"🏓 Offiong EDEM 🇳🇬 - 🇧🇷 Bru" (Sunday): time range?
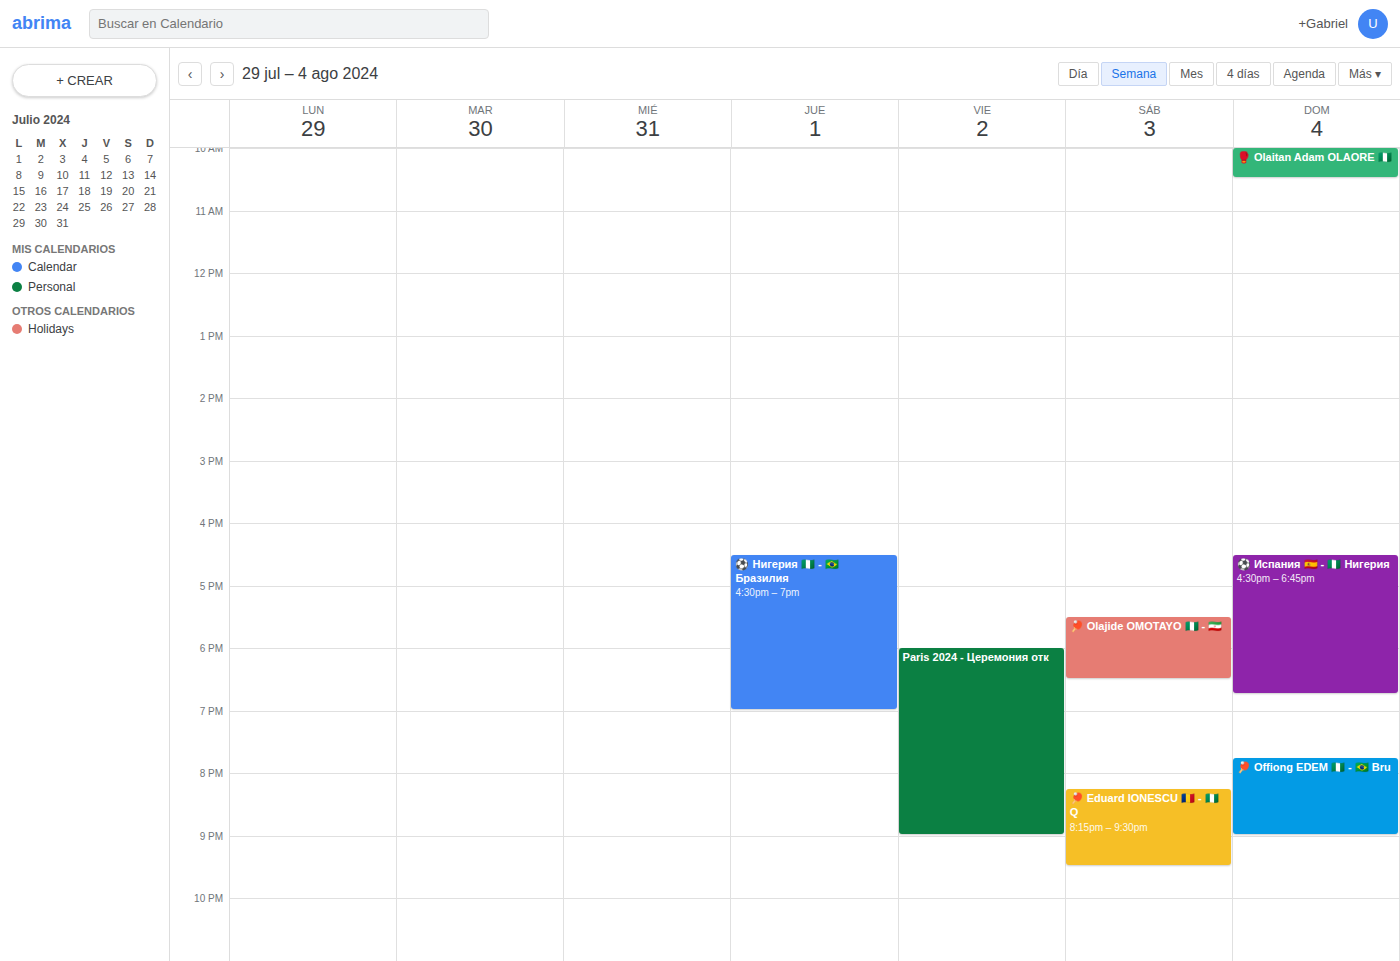
7:45 PM to 9:00 PM